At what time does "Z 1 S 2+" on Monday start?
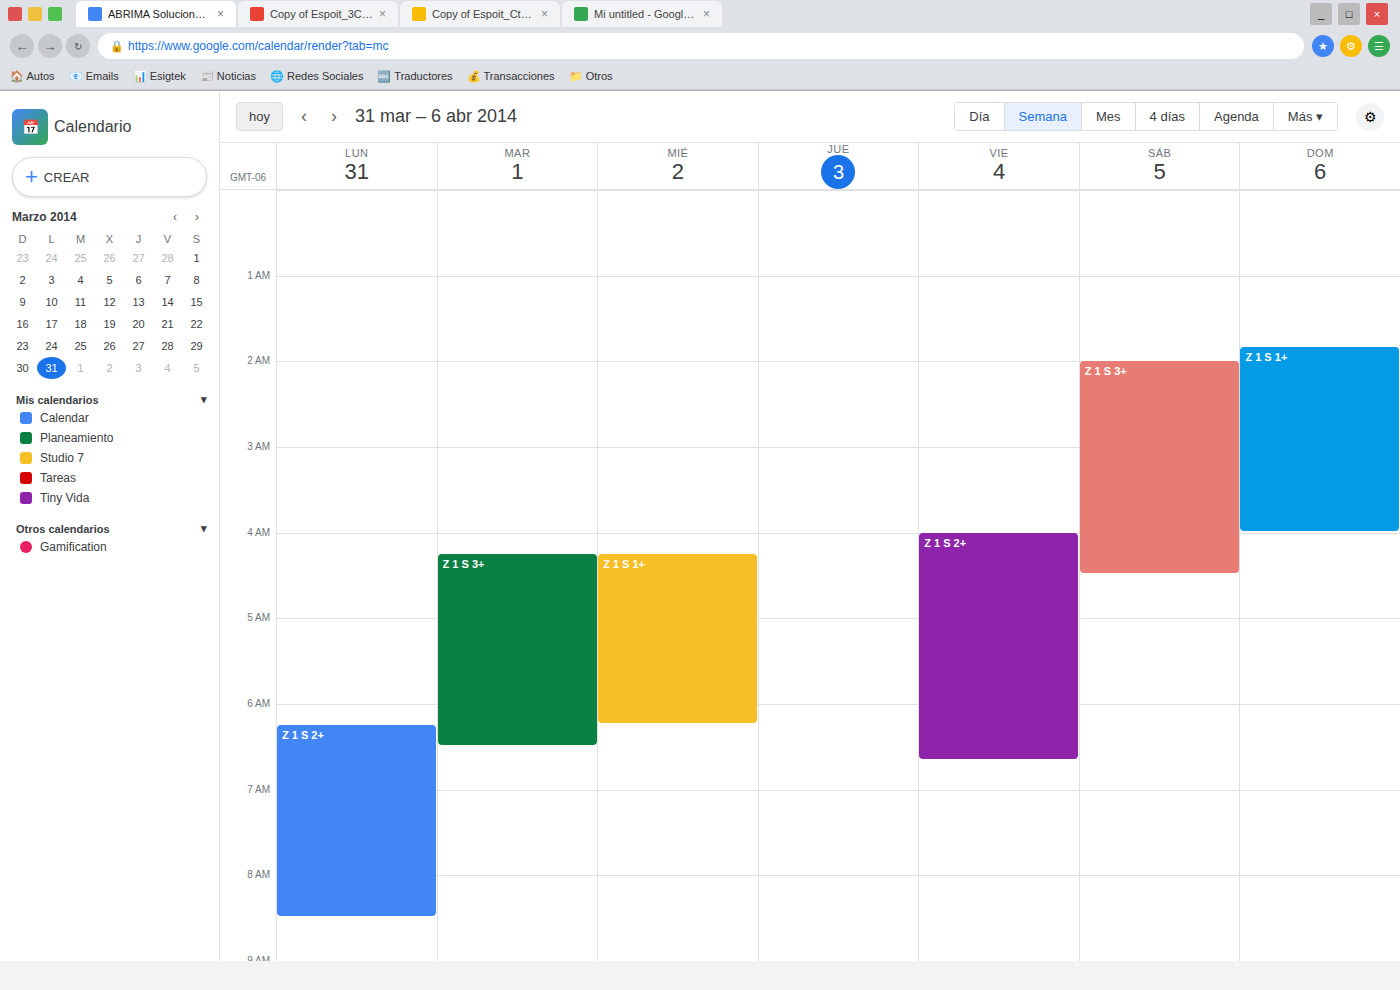
6:15 AM